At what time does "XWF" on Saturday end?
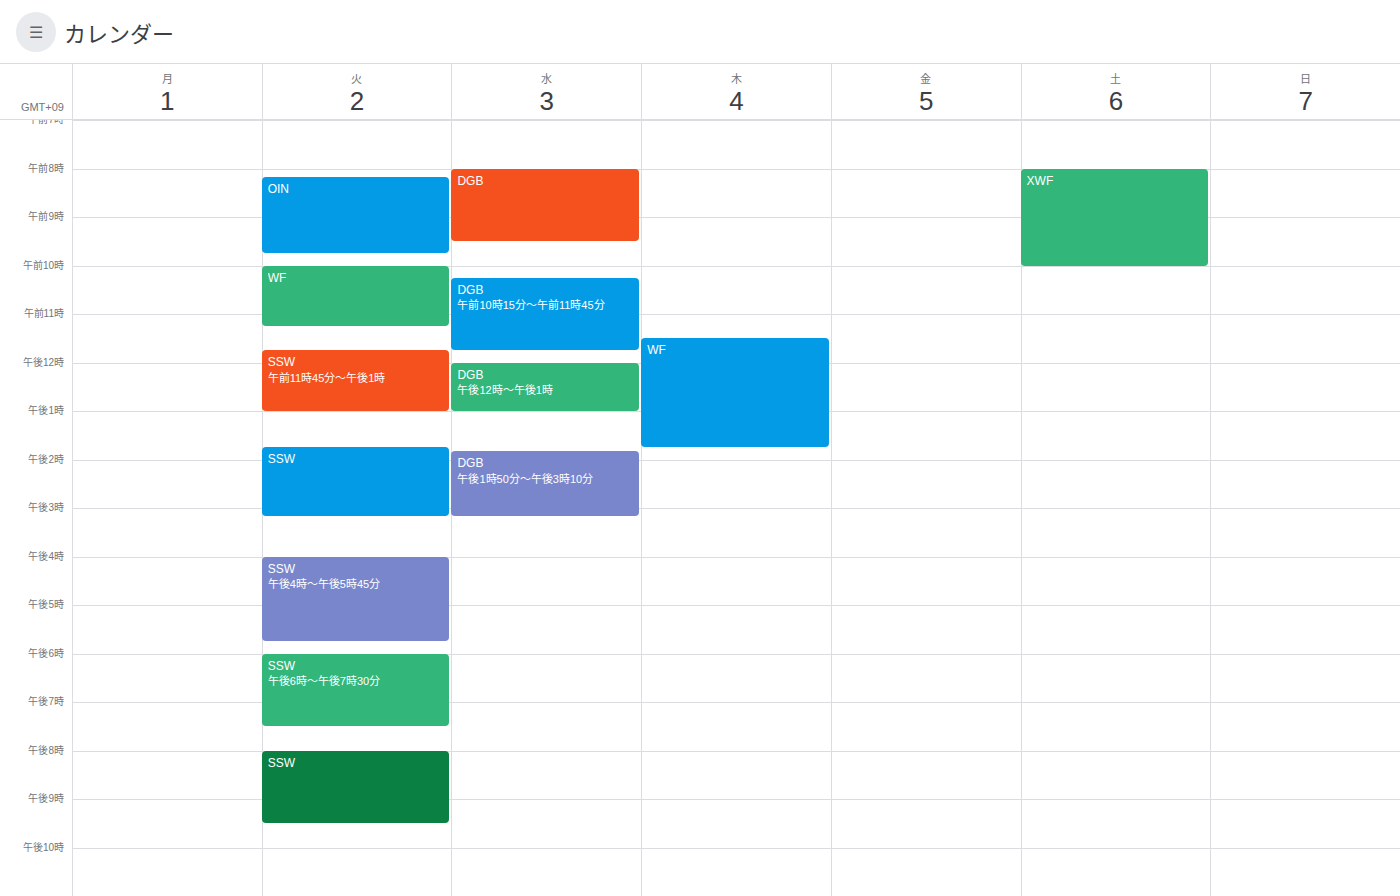
10:00 AM